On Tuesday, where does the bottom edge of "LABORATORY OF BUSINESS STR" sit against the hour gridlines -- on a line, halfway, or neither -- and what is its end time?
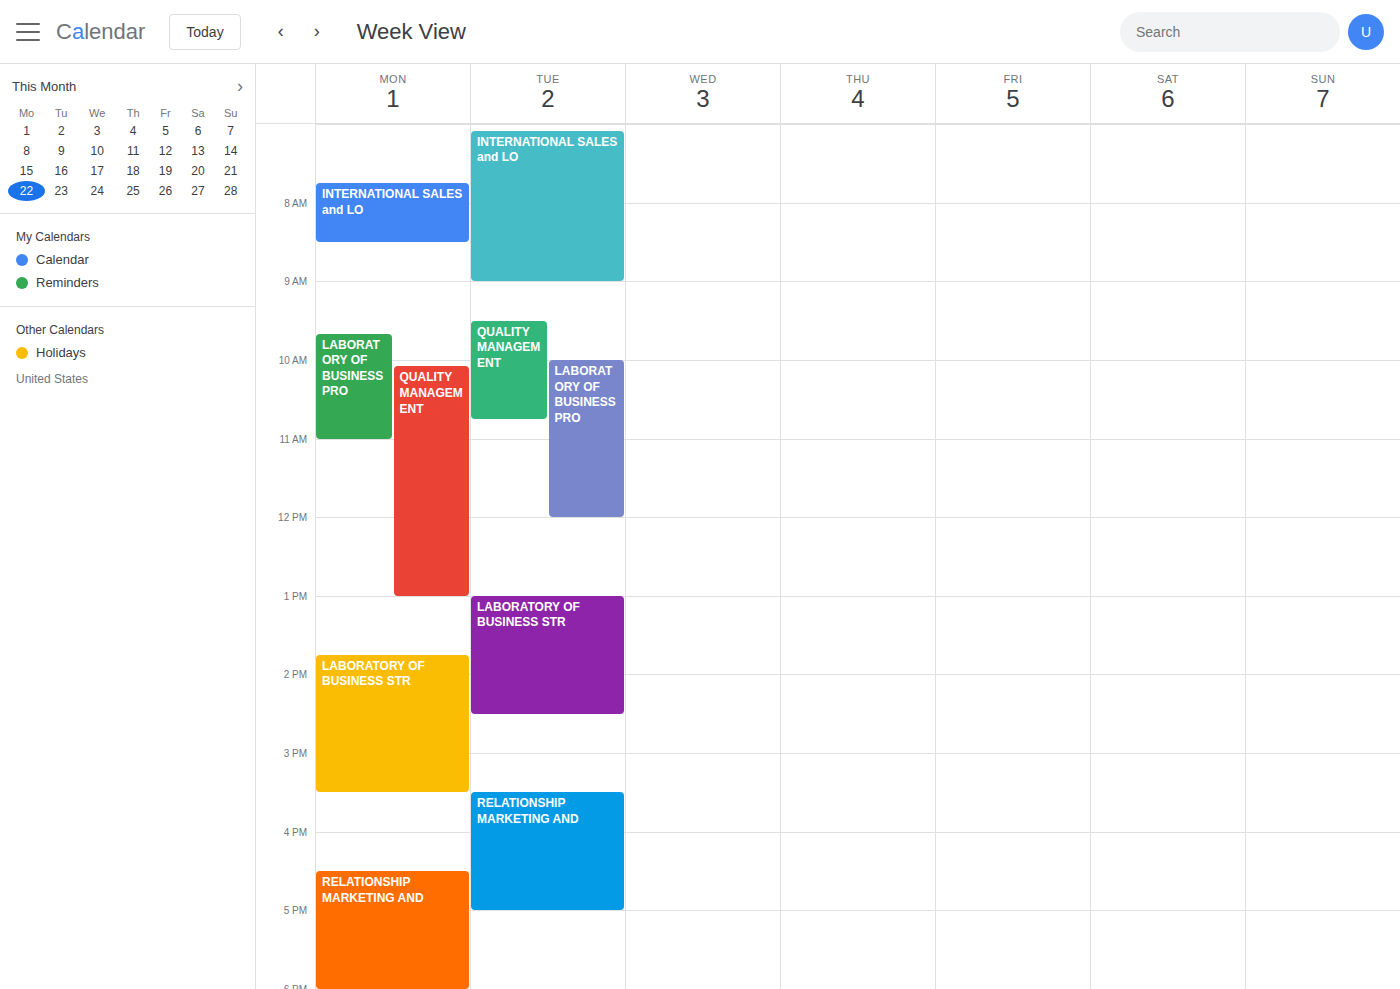
2:30 PM -- halfway between the 2 PM and 3 PM lines.